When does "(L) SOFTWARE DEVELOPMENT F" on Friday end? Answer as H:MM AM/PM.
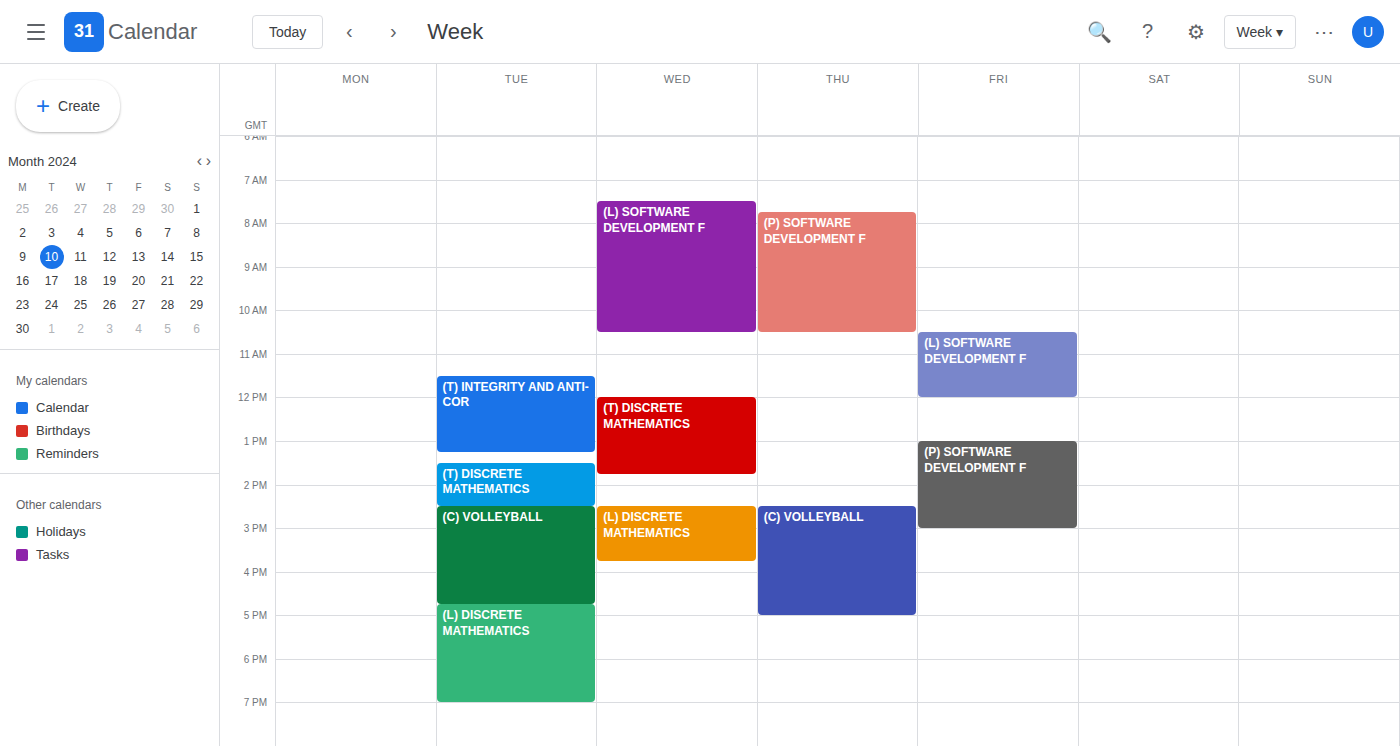
12:00 PM